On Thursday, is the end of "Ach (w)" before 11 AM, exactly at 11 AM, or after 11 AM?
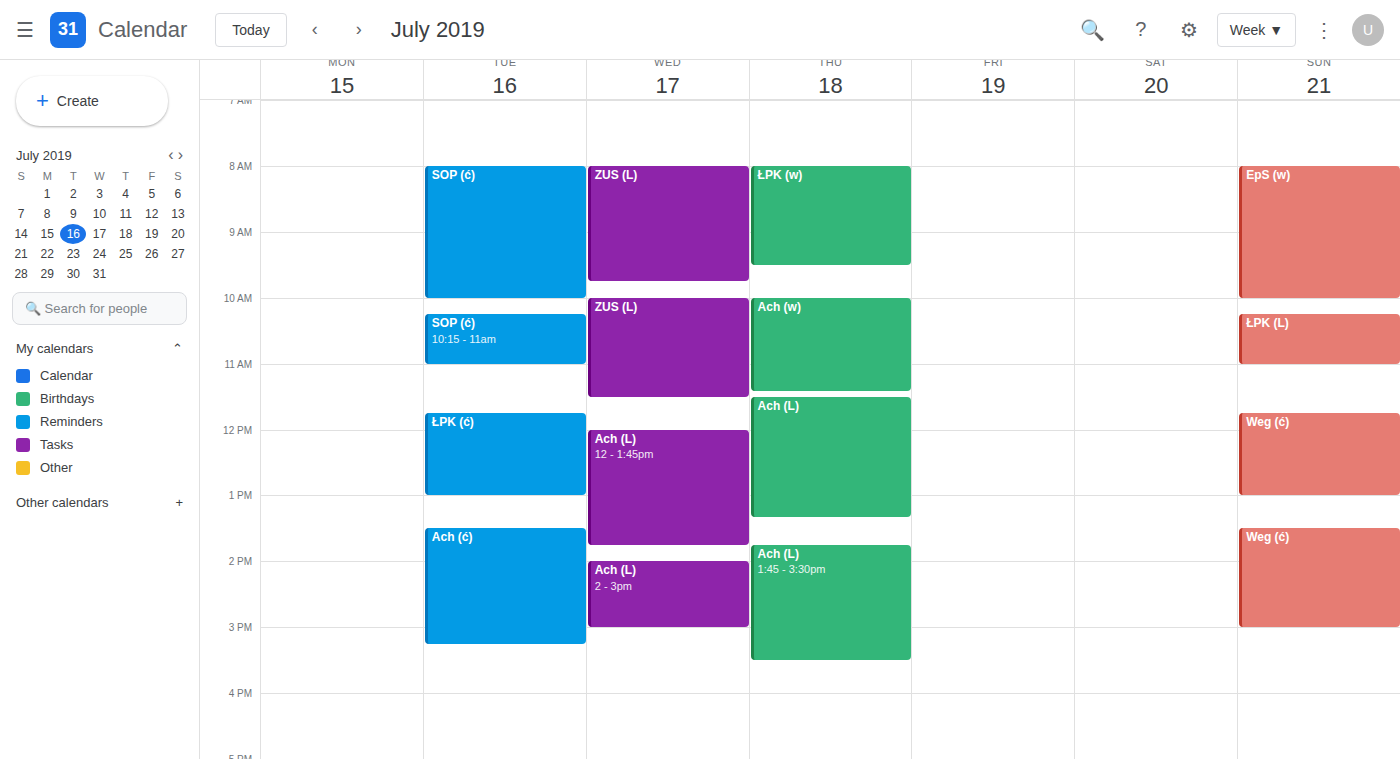
11:25 AM -- after 11 AM, 25 minutes below the 11 AM line.